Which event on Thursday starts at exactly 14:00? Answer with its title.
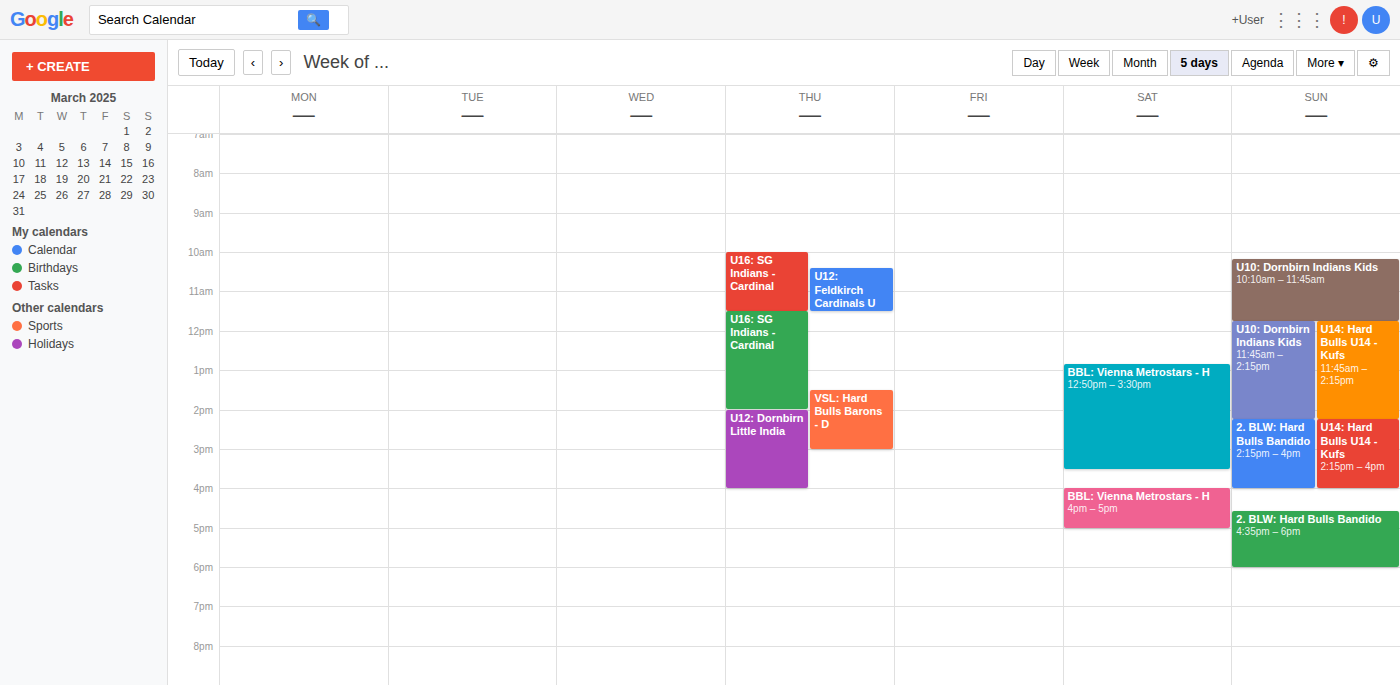
"U12: Dornbirn Little India"